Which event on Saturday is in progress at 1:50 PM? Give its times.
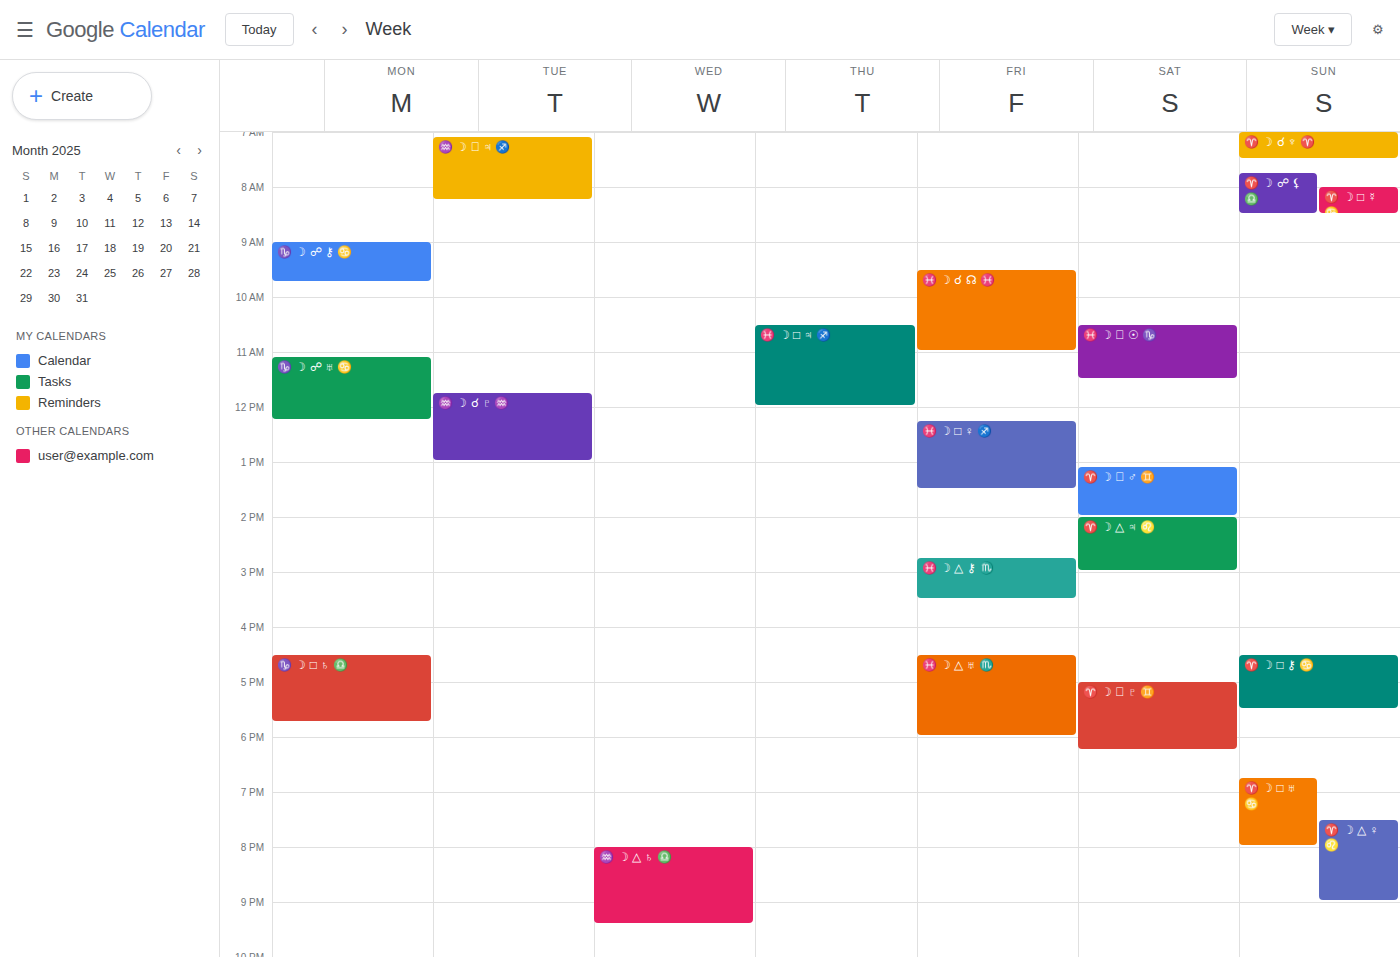
"♈️ ☽ ⚹ ♂ ♊️", 1:05 PM to 2:00 PM